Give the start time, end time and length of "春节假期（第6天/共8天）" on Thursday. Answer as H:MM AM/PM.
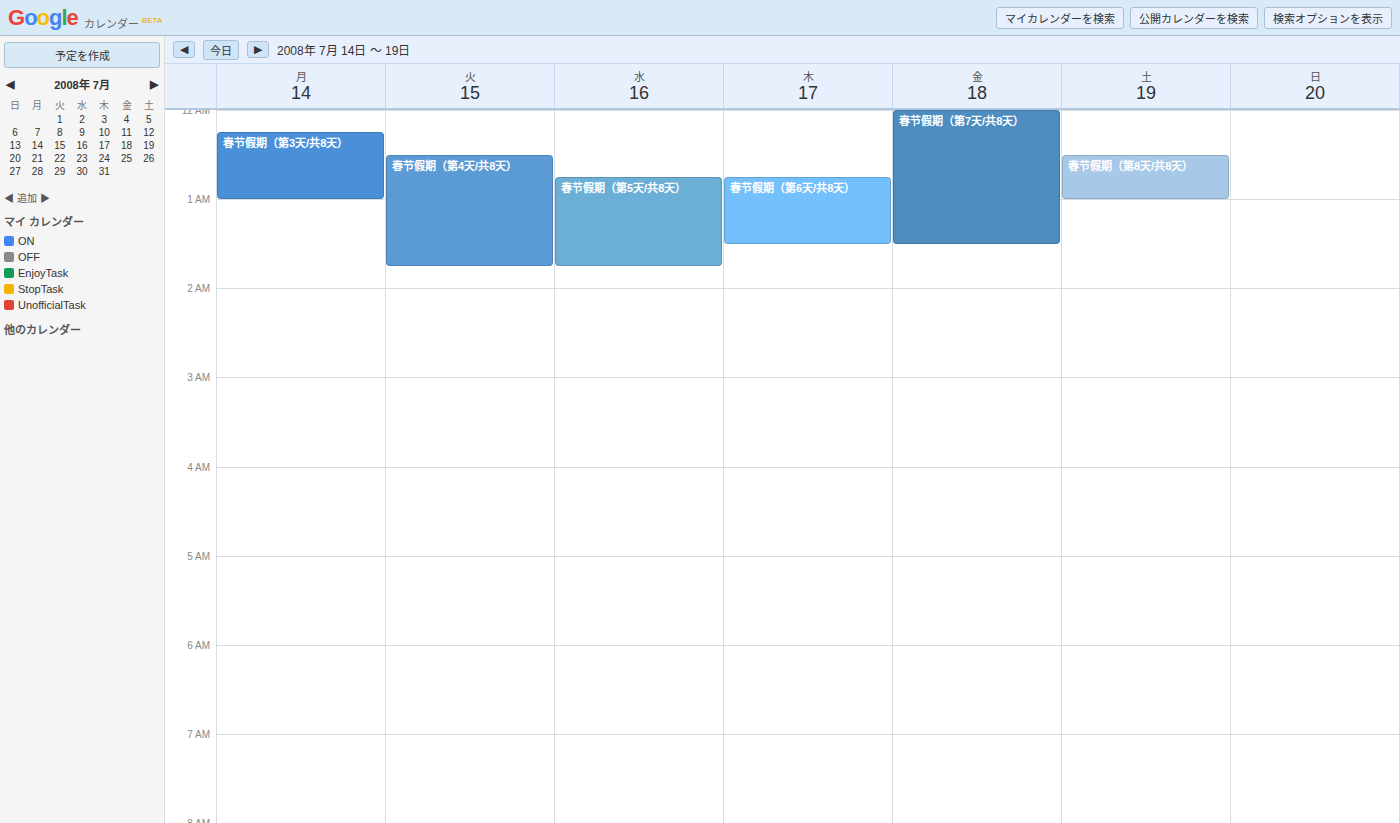
12:45 AM to 1:30 AM, 45 minutes